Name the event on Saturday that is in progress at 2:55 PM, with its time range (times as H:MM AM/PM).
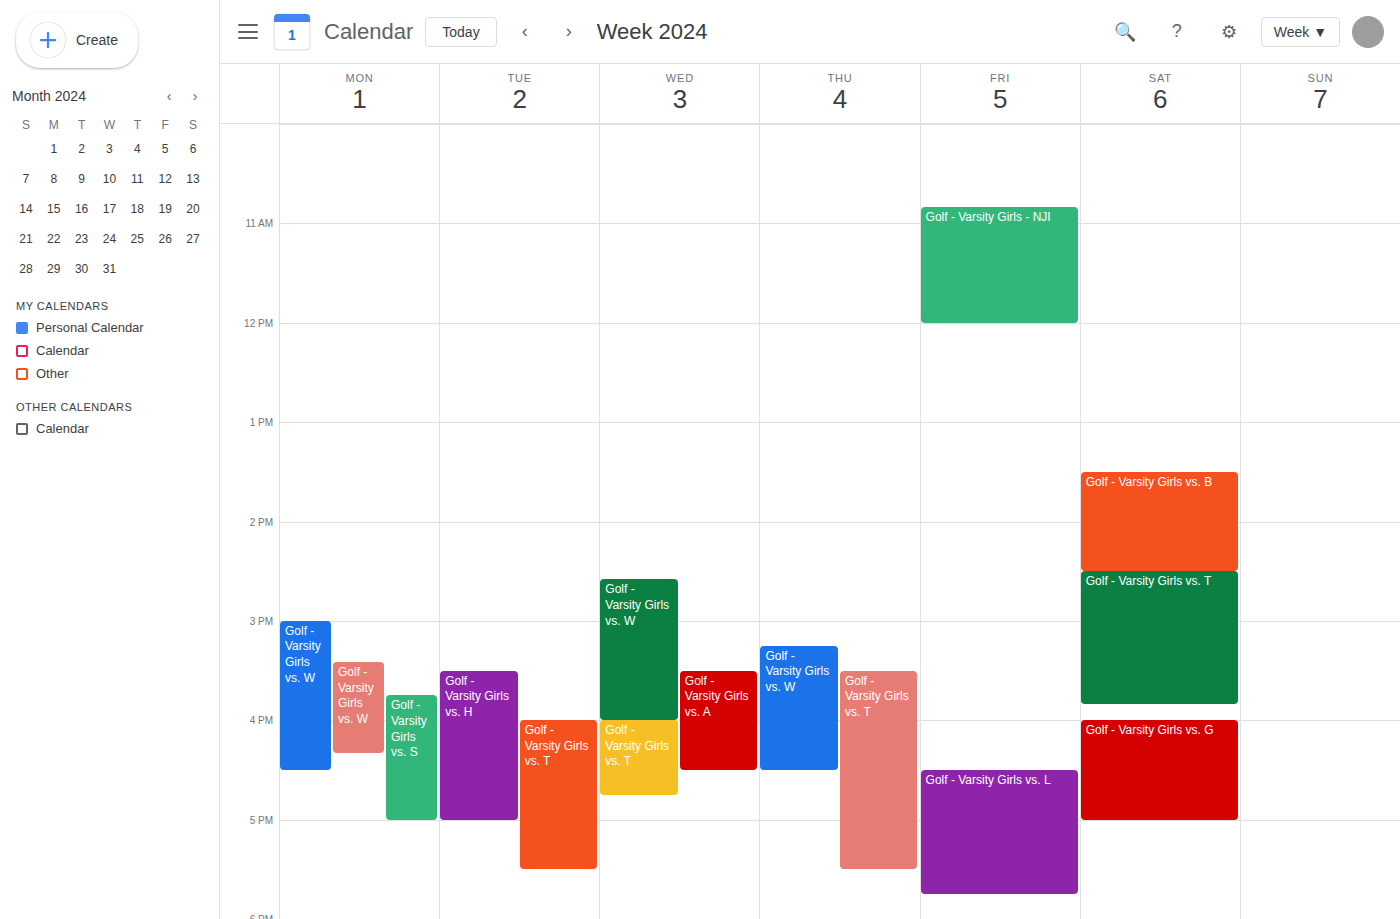
"Golf - Varsity Girls vs. T", 2:30 PM to 3:50 PM